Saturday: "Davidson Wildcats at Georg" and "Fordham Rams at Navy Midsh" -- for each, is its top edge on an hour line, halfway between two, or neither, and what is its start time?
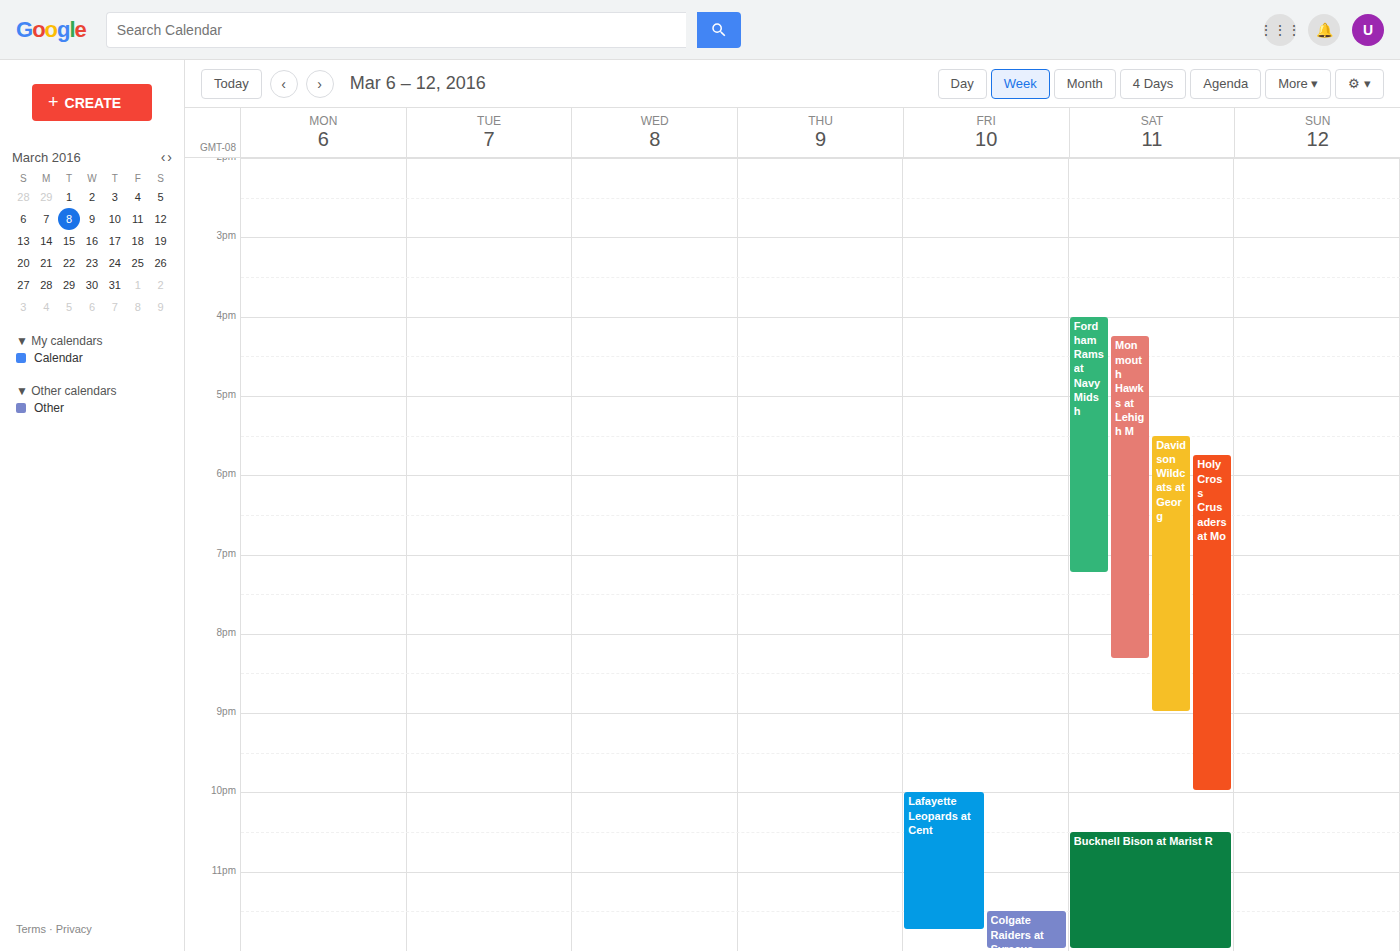
"Davidson Wildcats at Georg": 5:30 PM, halfway between the 5 PM and 6 PM lines. "Fordham Rams at Navy Midsh": 4:00 PM, exactly on the 4 PM line.